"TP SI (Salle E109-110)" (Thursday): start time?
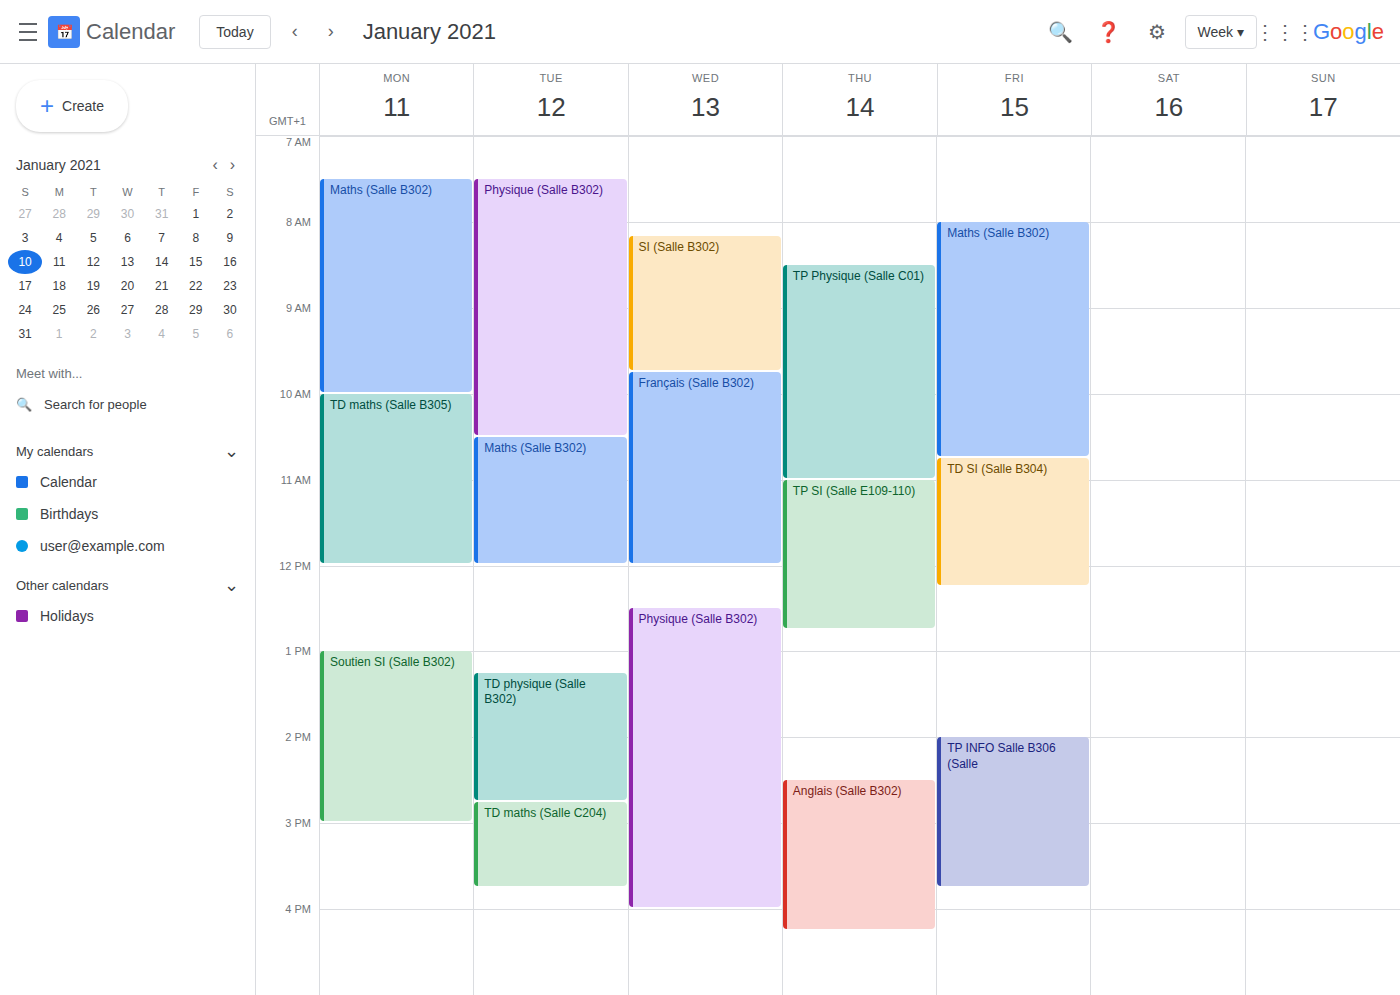
11:00 AM